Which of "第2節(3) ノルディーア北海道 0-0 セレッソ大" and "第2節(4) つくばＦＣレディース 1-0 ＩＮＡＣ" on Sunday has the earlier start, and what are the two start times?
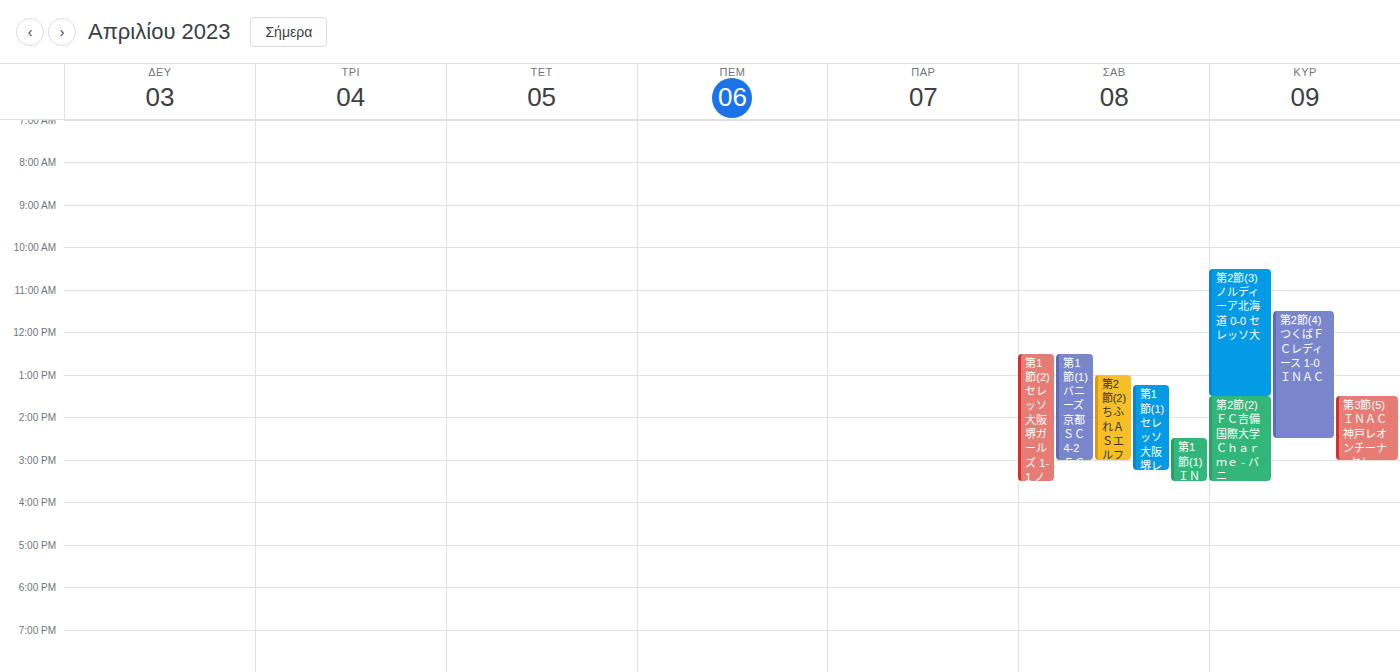
"第2節(3) ノルディーア北海道 0-0 セレッソ大" 10:30 AM; "第2節(4) つくばＦＣレディース 1-0 ＩＮＡＣ" 11:30 AM.